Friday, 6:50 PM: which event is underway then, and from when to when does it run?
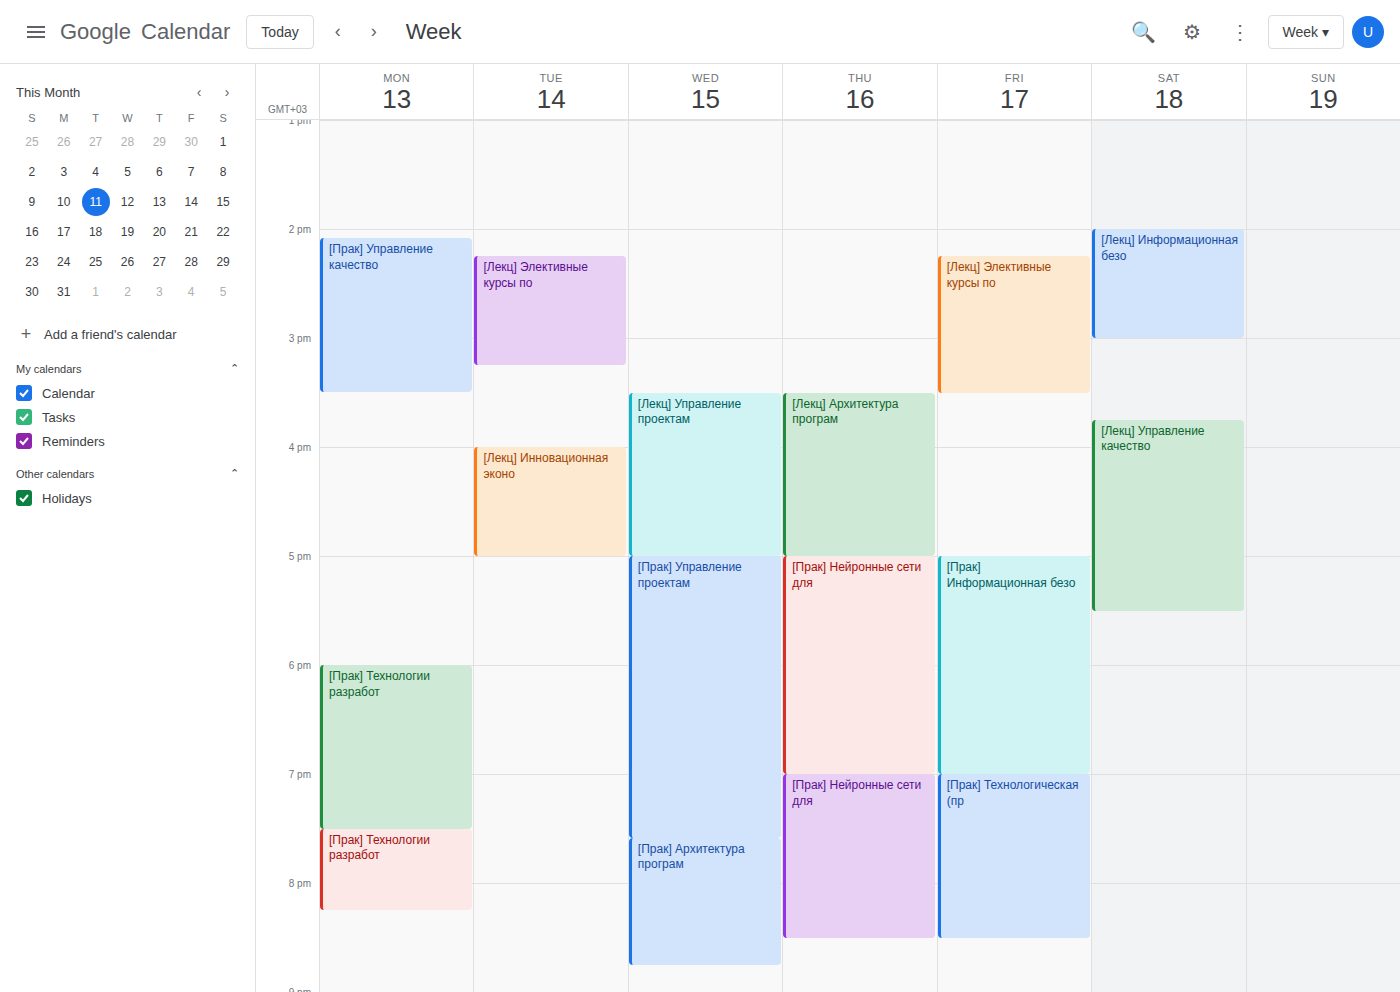
"[Прак] Информационная безо", 5:00 PM to 7:00 PM